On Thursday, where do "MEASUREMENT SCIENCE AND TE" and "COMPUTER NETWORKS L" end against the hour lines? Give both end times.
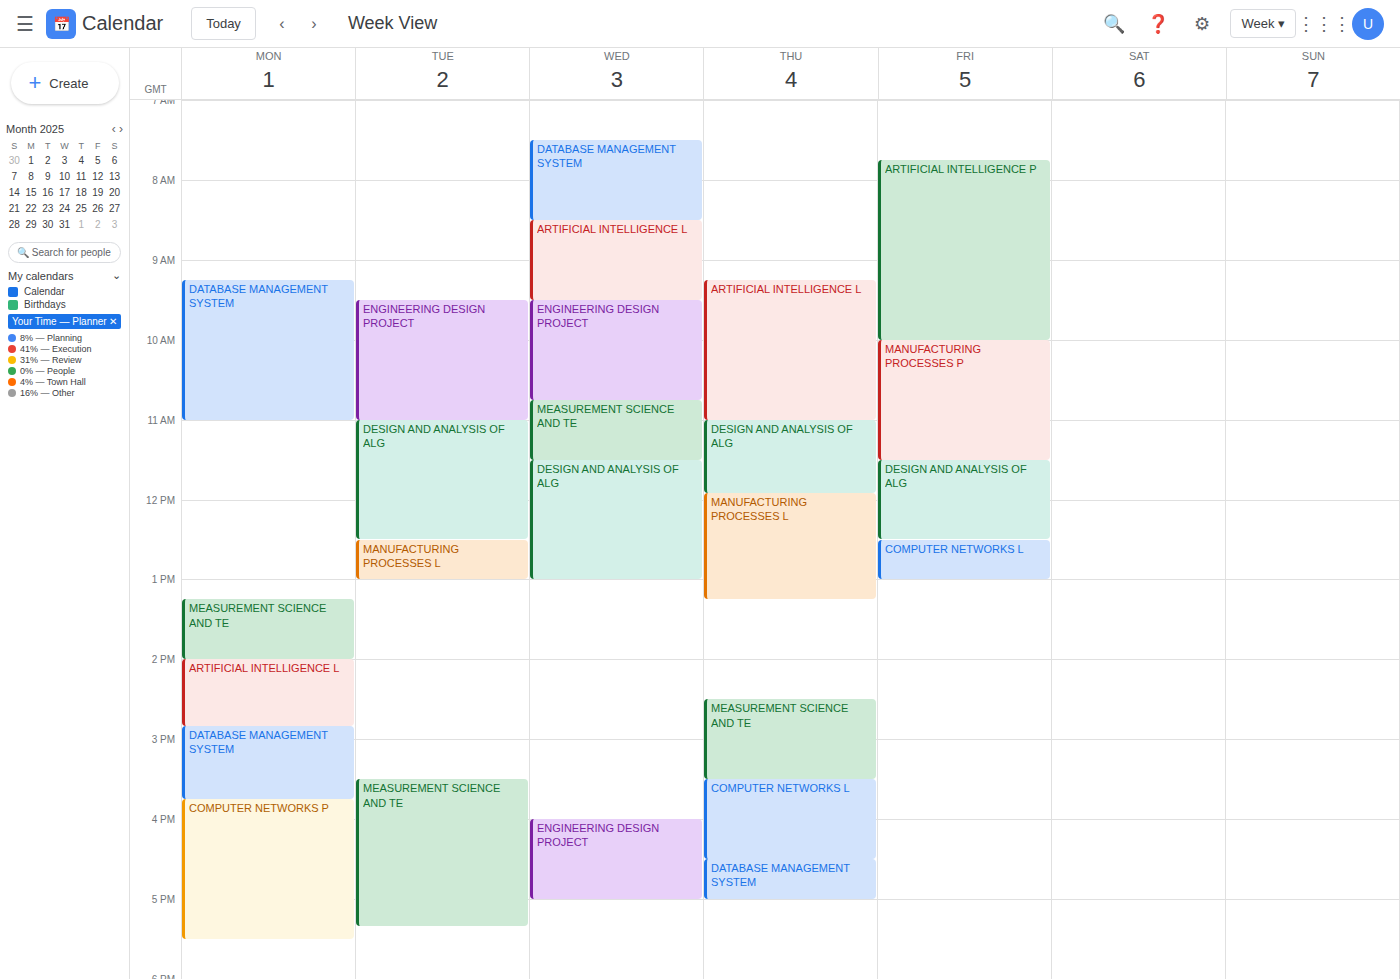
"MEASUREMENT SCIENCE AND TE": 3:30 PM, halfway between the 3 PM and 4 PM lines. "COMPUTER NETWORKS L": 4:30 PM, halfway between the 4 PM and 5 PM lines.